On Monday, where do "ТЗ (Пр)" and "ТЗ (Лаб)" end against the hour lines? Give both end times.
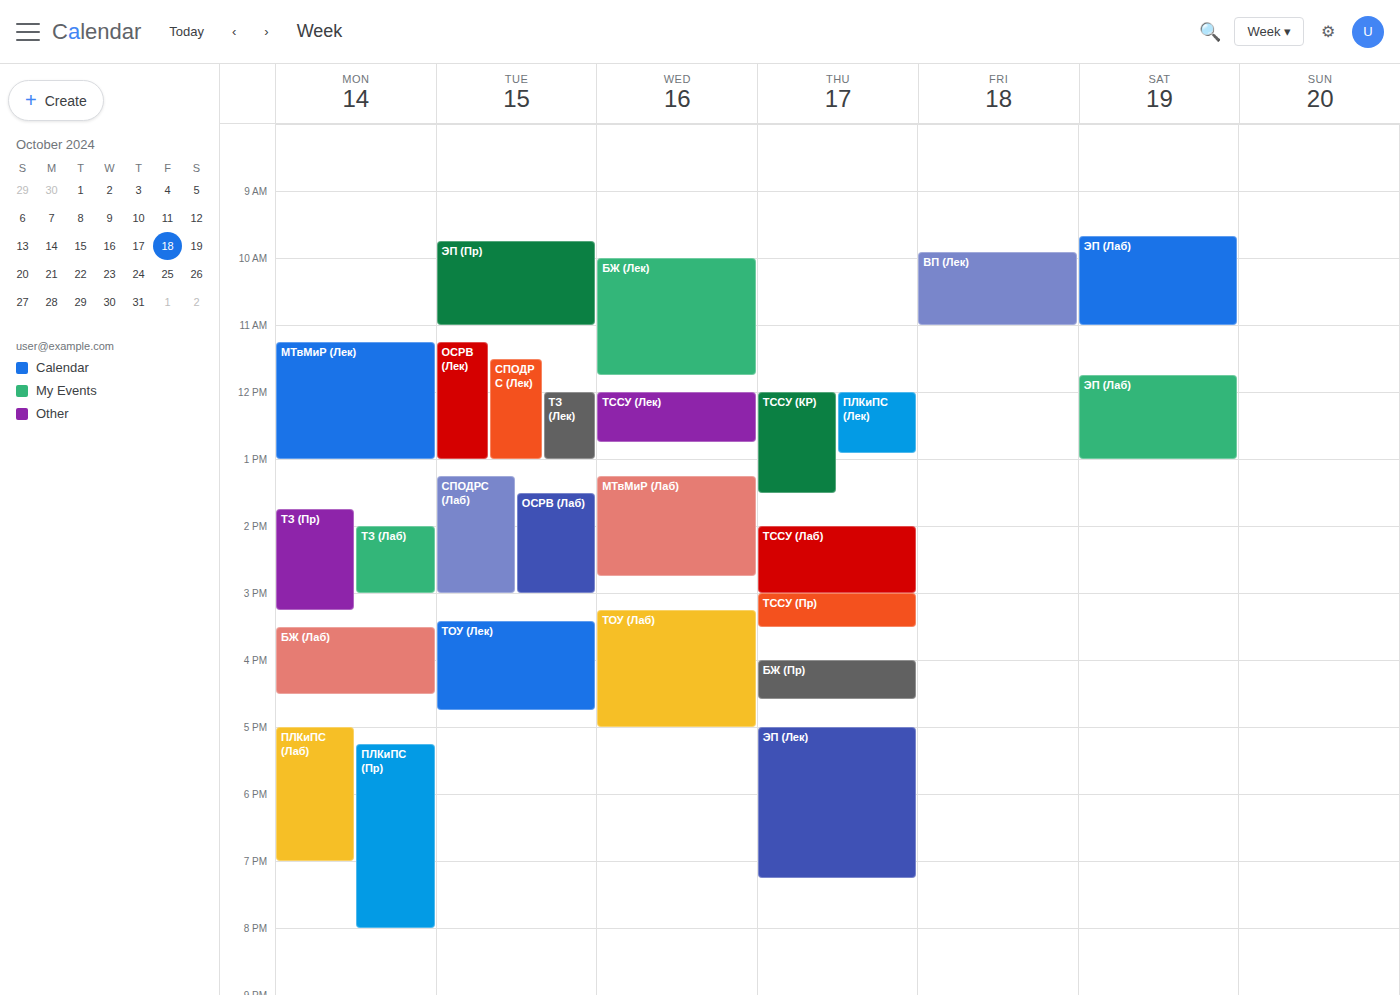
"ТЗ (Пр)": 3:15 PM, neither: a quarter of the way from the 3 PM line to the 4 PM line. "ТЗ (Лаб)": 3:00 PM, exactly on the 3 PM line.